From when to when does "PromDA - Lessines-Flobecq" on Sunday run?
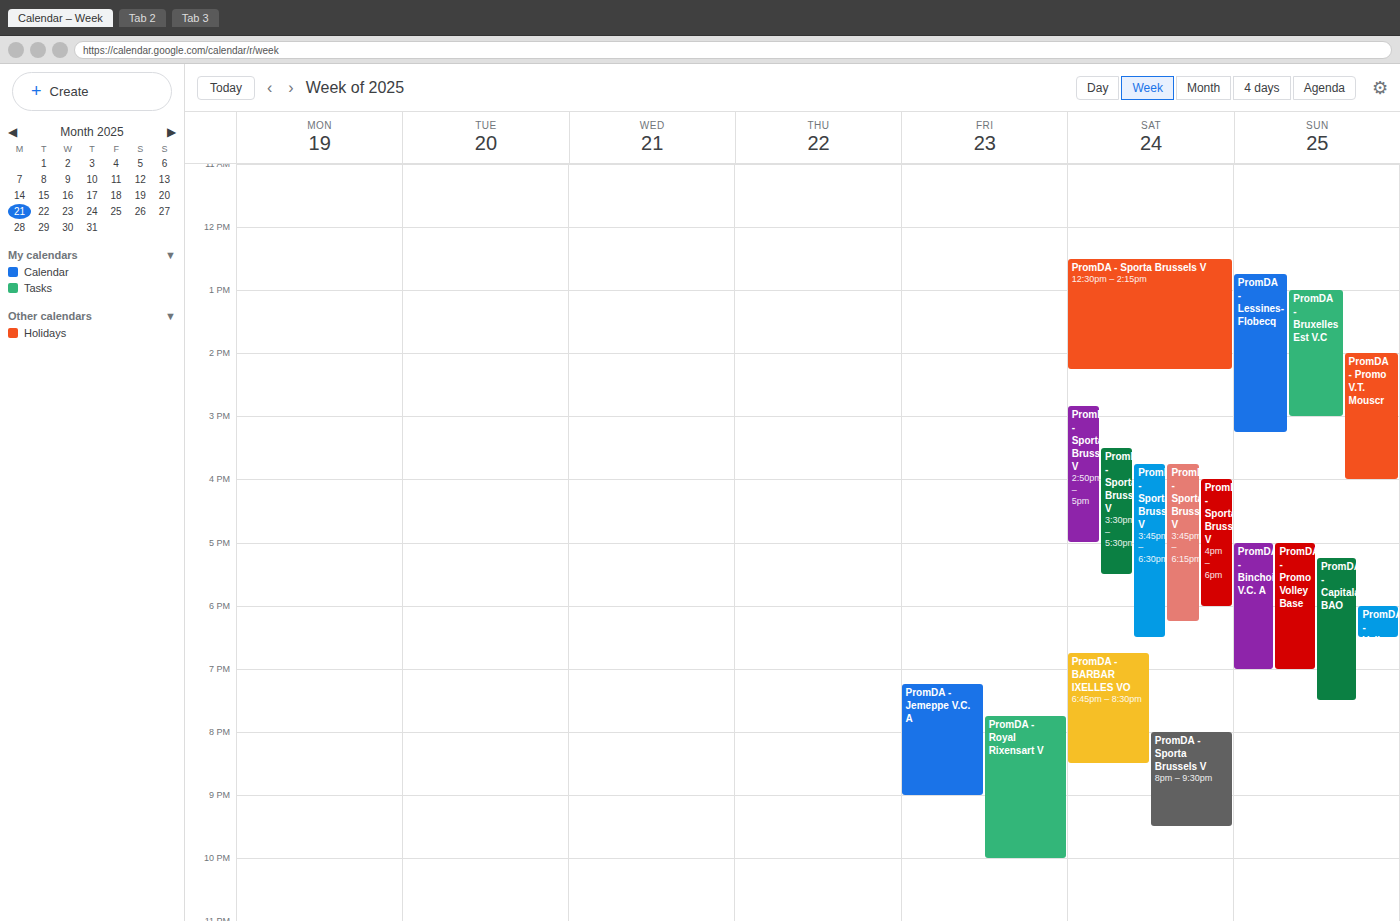
12:45 PM to 3:15 PM